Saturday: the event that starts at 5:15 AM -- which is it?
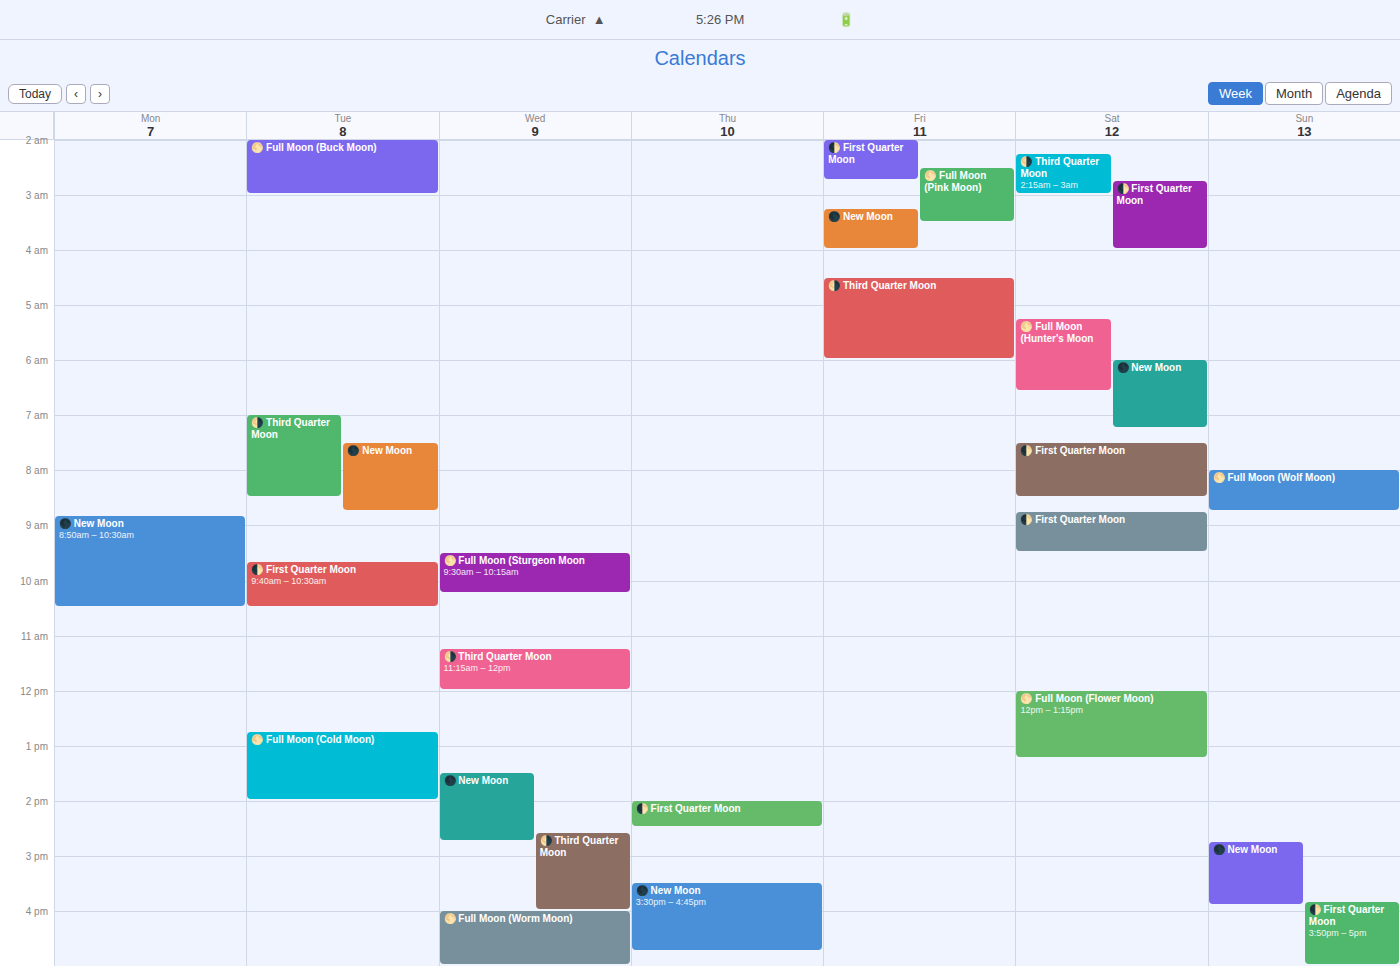
"🌕 Full Moon (Hunter's Moon"